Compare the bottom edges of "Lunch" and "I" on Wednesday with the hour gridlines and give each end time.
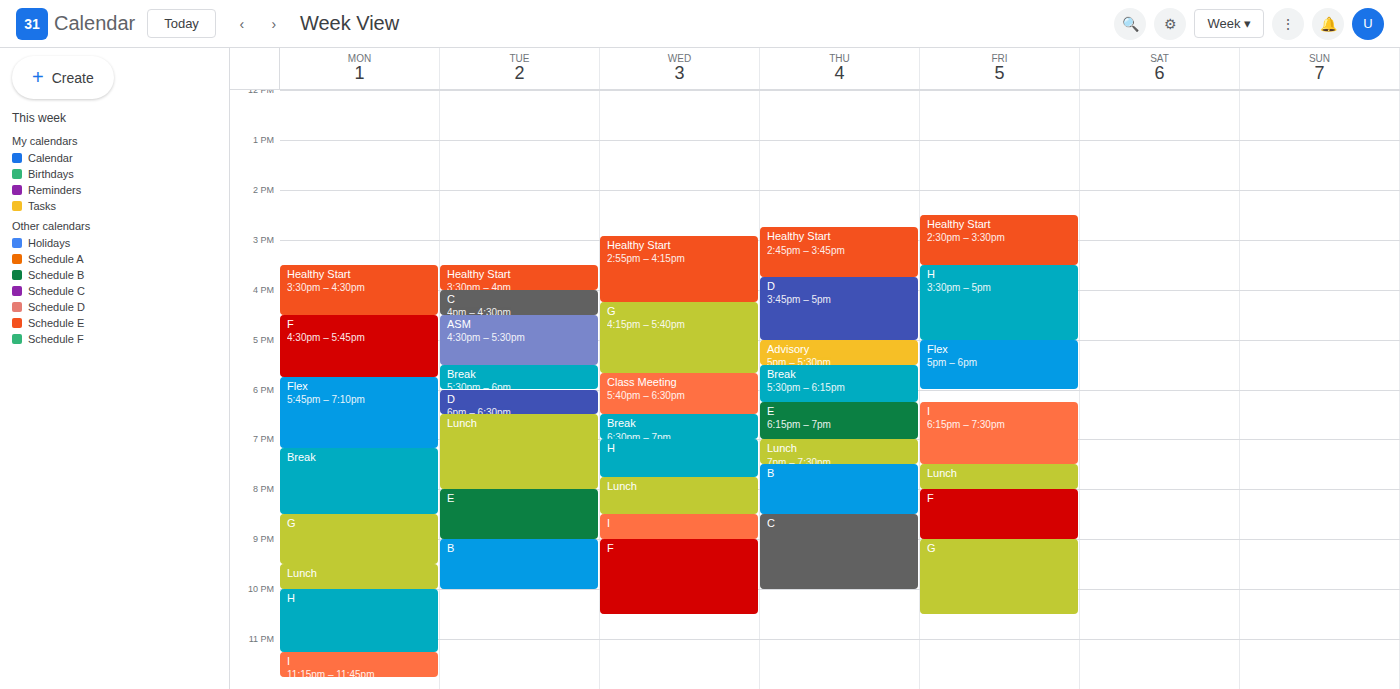
"Lunch": 8:30 PM, halfway between the 8 PM and 9 PM lines. "I": 9:00 PM, exactly on the 9 PM line.